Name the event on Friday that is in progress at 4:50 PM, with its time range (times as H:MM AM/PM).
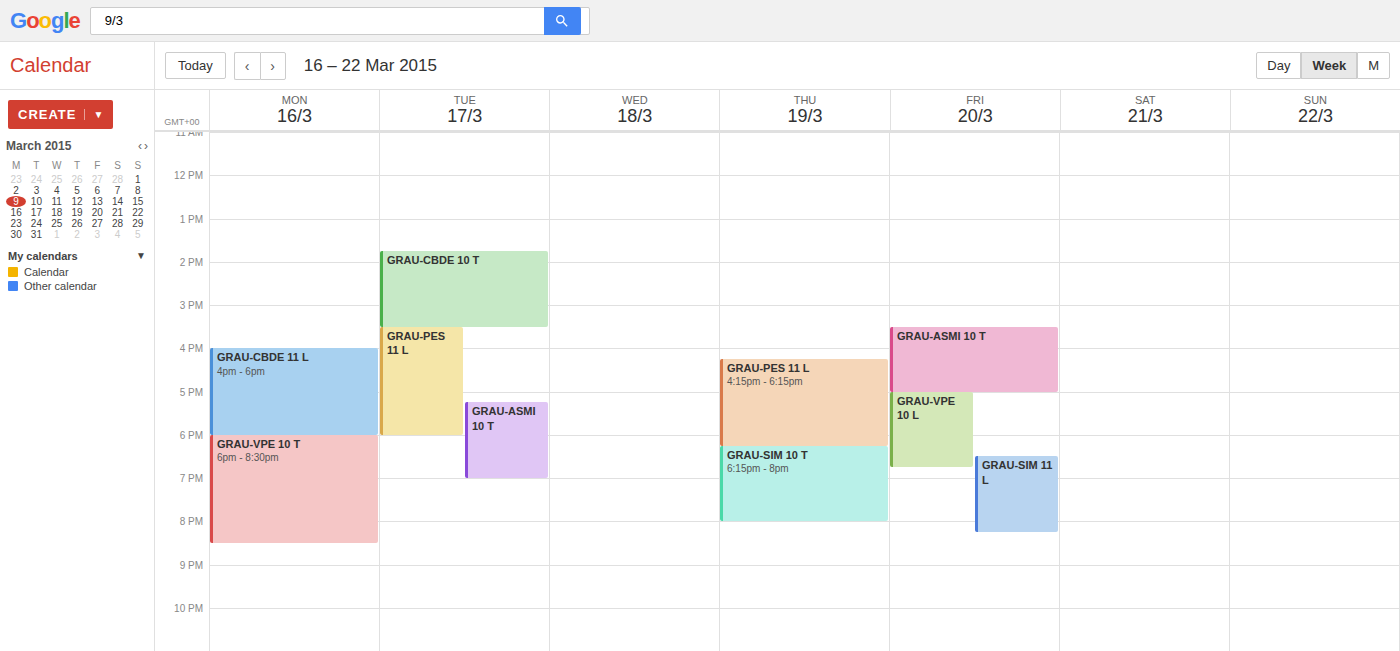
"GRAU-ASMI 10 T", 3:30 PM to 5:00 PM